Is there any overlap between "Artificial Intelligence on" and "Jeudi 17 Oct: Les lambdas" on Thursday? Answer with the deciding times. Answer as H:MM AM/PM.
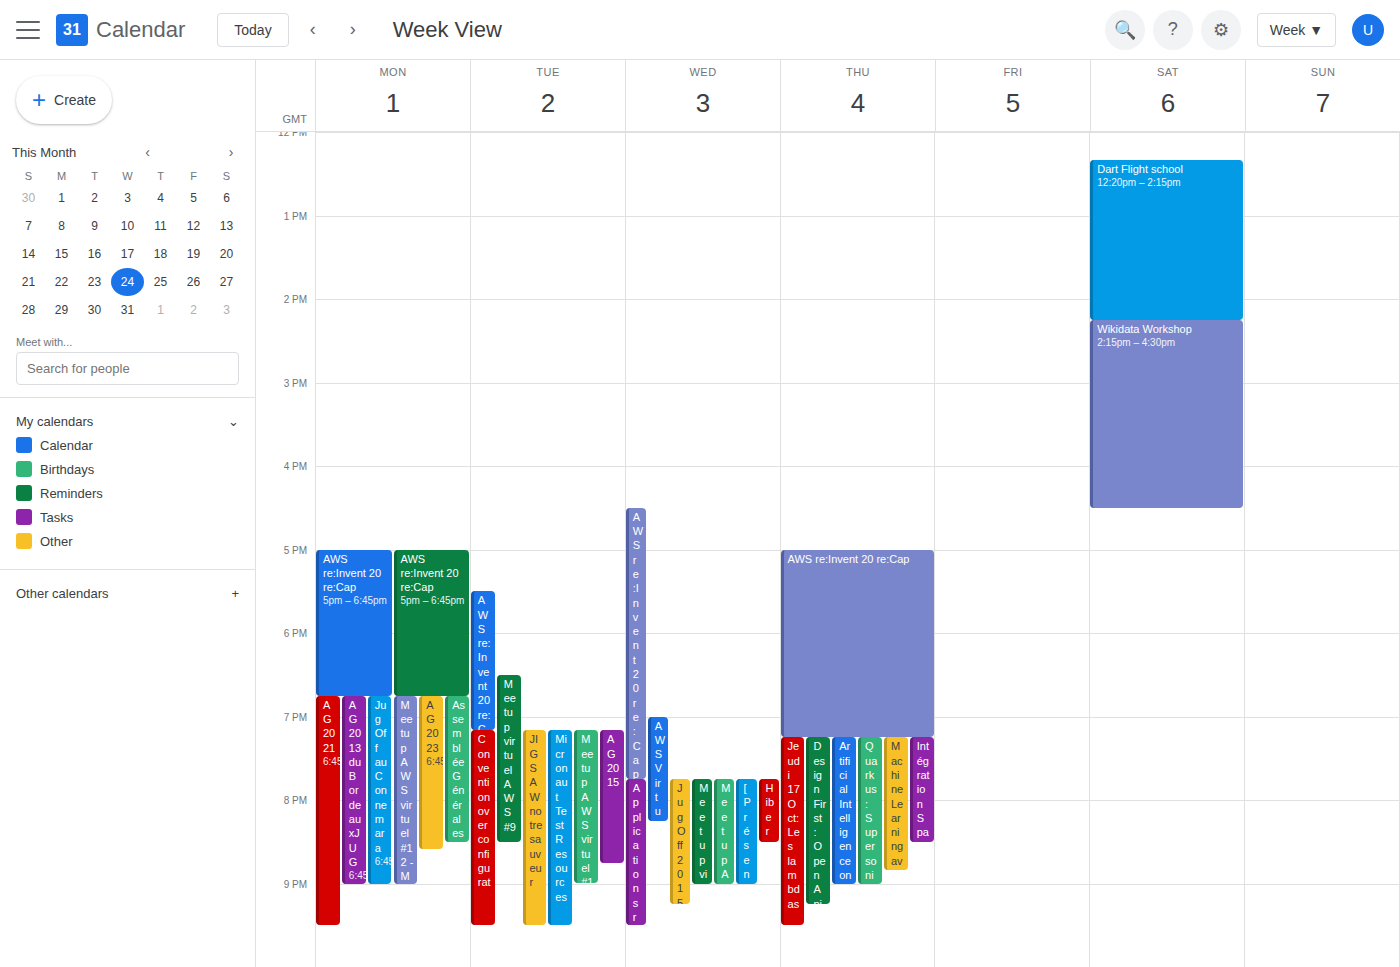
"Artificial Intelligence on" runs 7:15 PM to 9:00 PM, inside "Jeudi 17 Oct: Les lambdas" -- they overlap.